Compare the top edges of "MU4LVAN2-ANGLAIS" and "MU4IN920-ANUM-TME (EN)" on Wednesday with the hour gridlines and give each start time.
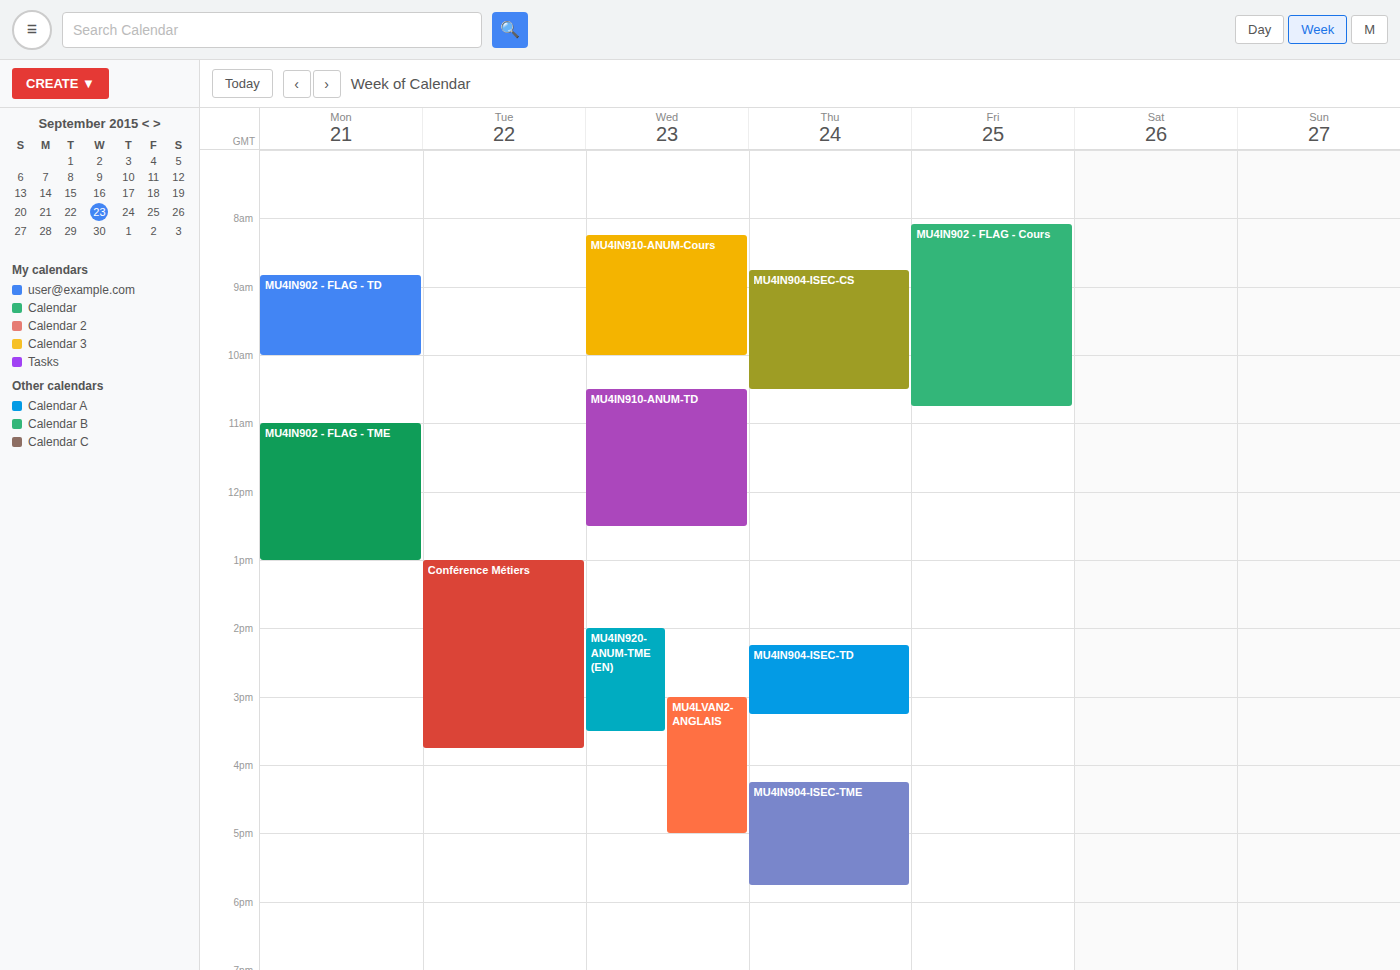
"MU4LVAN2-ANGLAIS": 15:00, exactly on the 15:00 line. "MU4IN920-ANUM-TME (EN)": 14:00, exactly on the 14:00 line.